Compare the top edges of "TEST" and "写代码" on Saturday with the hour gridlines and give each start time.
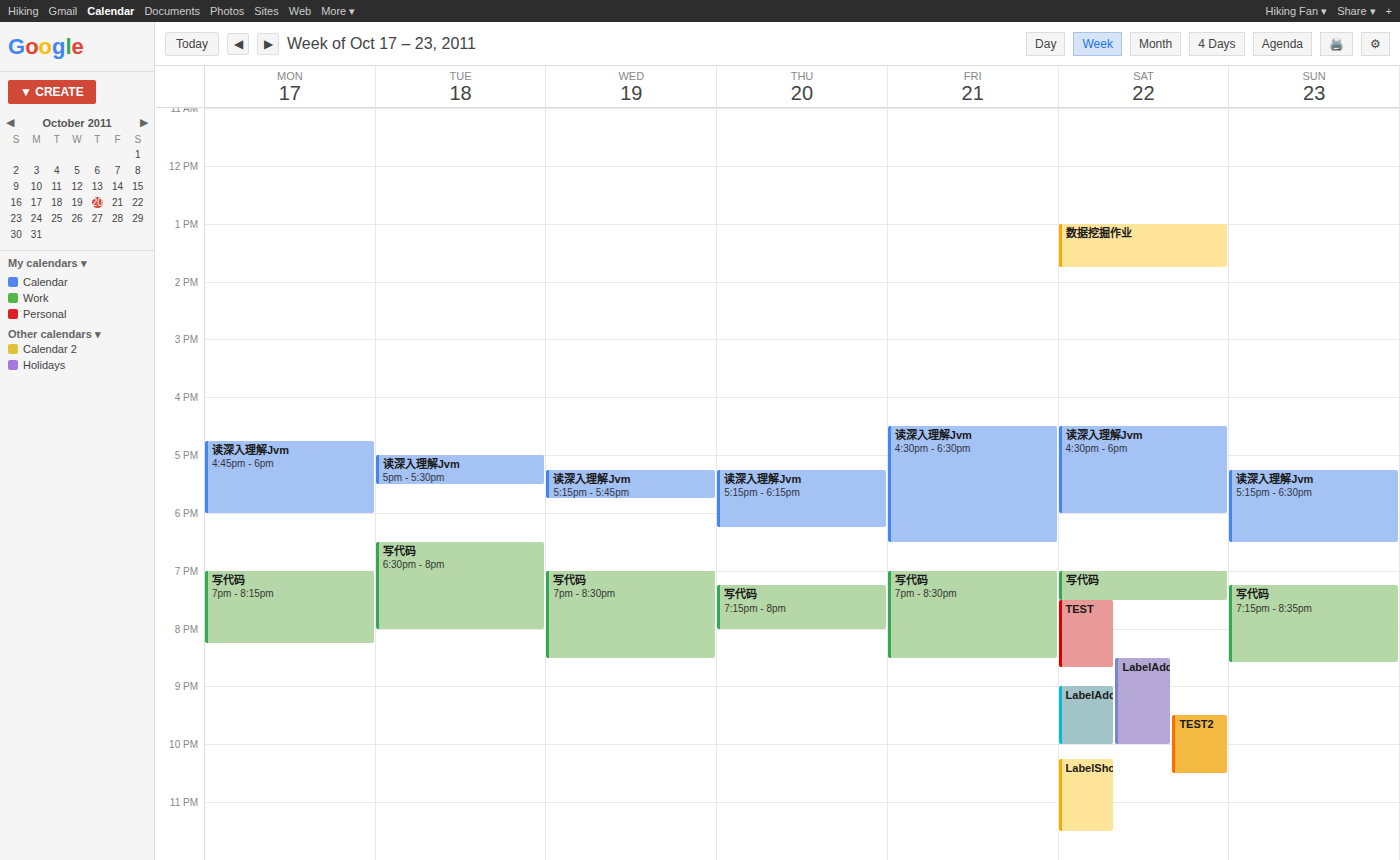
"TEST": 19:30, halfway between the 19:00 and 20:00 lines. "写代码": 19:00, exactly on the 19:00 line.